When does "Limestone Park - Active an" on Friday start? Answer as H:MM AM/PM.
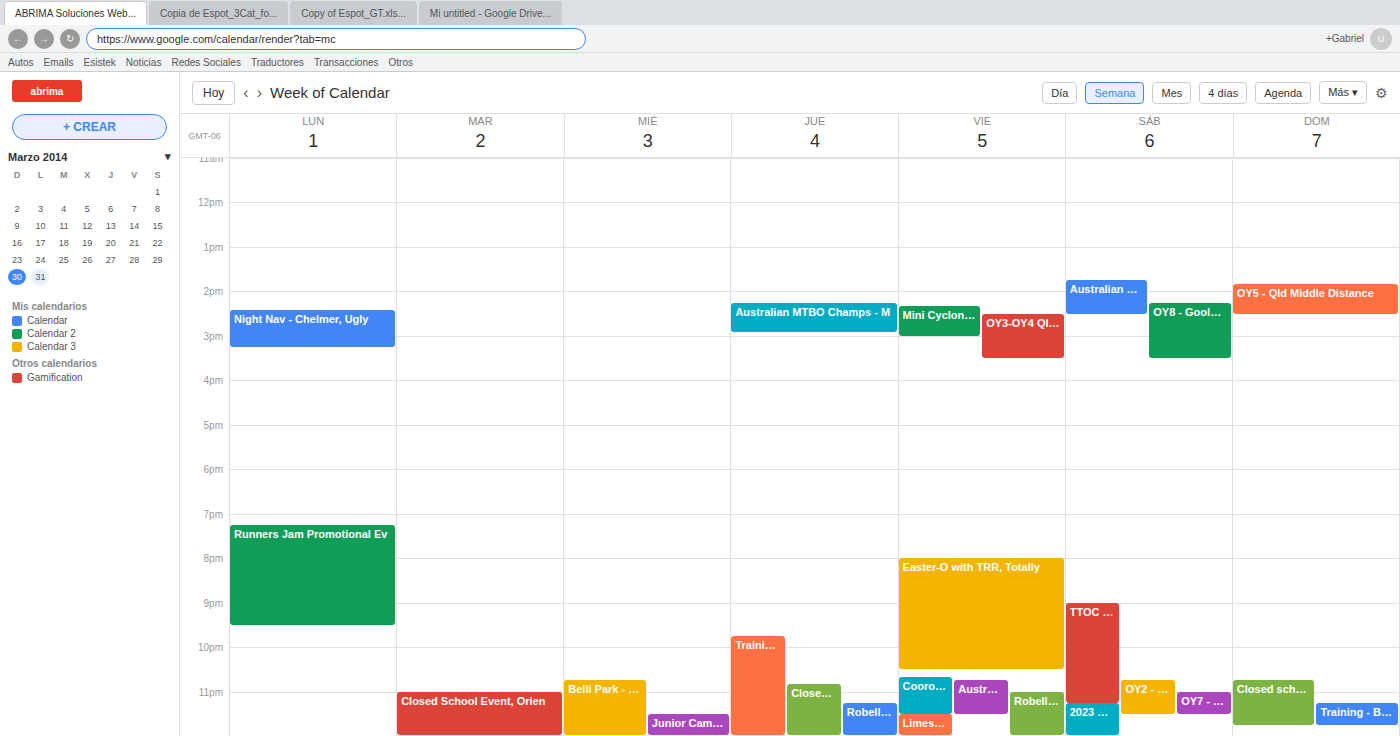
11:30 PM